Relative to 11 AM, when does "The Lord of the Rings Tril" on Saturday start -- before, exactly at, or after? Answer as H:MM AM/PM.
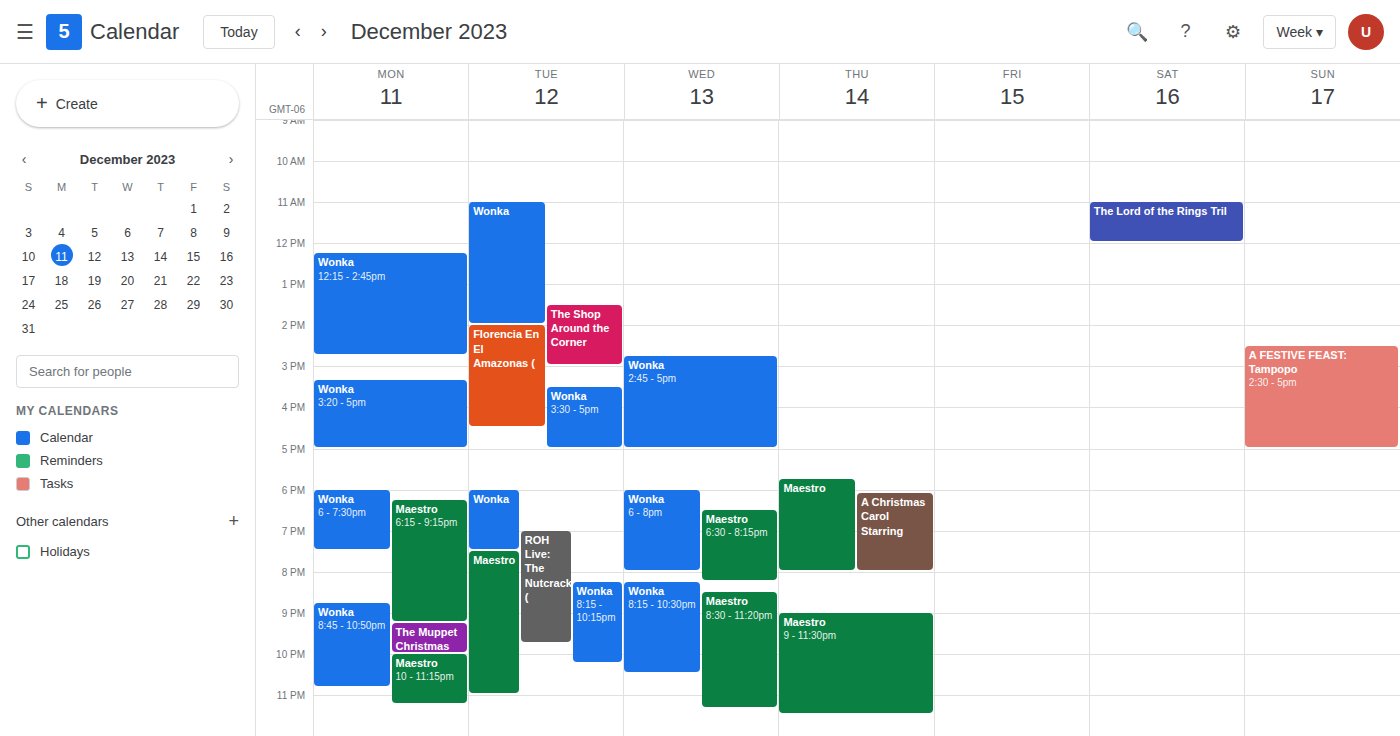
11:00 AM -- exactly at 11 AM, on the 11 AM line.